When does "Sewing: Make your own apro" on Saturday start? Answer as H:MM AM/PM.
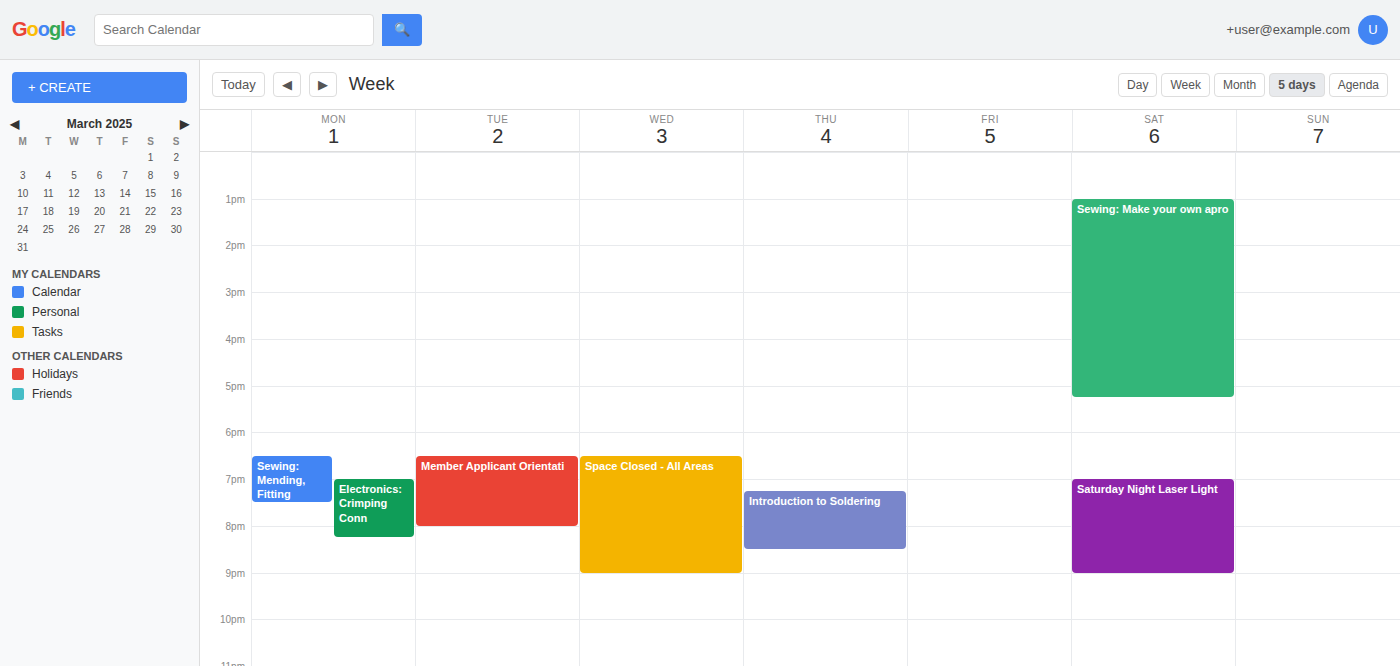
1:00 PM